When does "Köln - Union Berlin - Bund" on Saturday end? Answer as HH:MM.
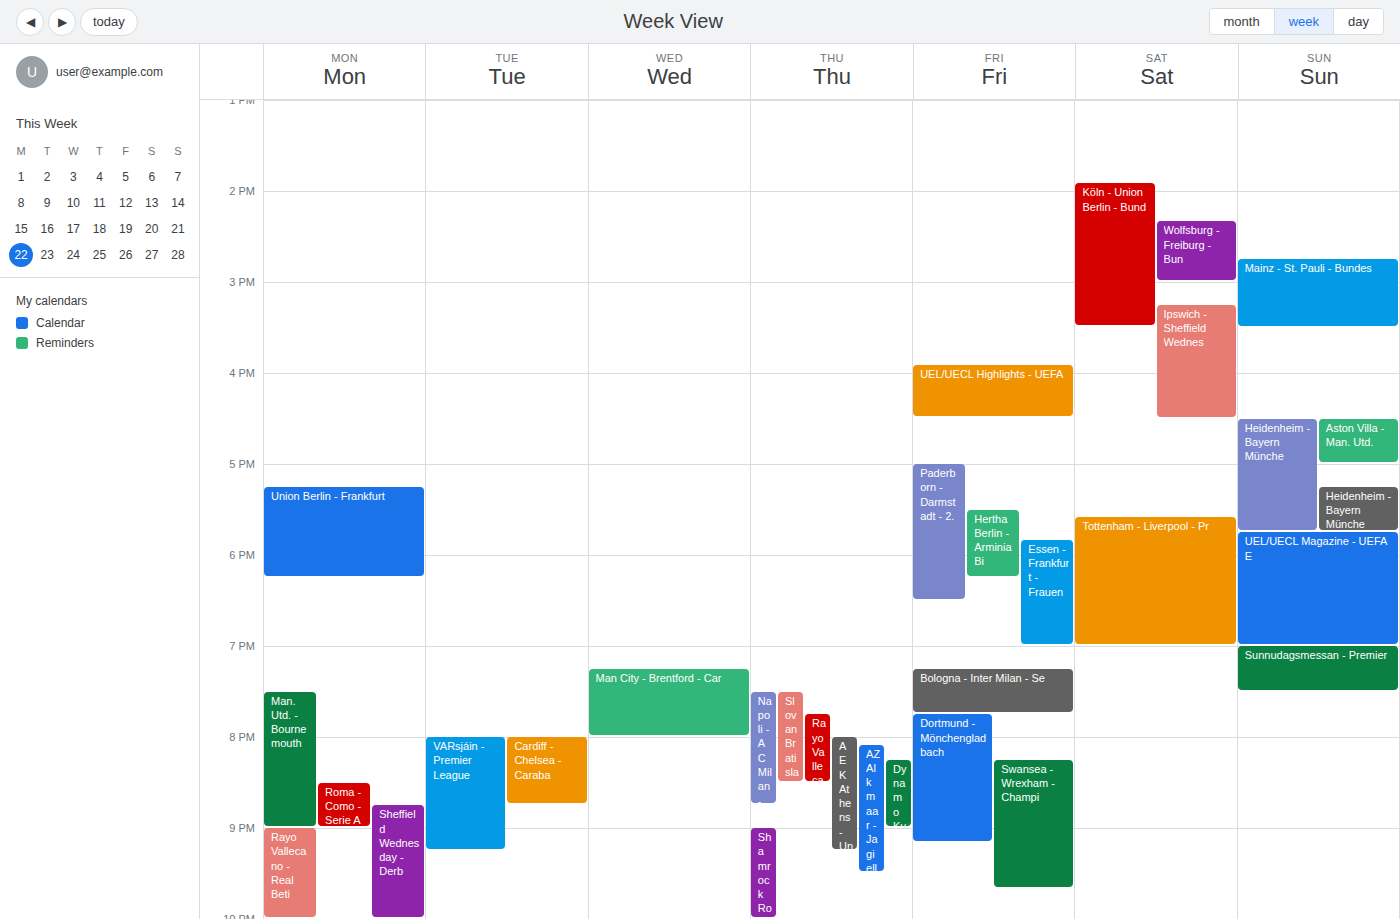
15:30